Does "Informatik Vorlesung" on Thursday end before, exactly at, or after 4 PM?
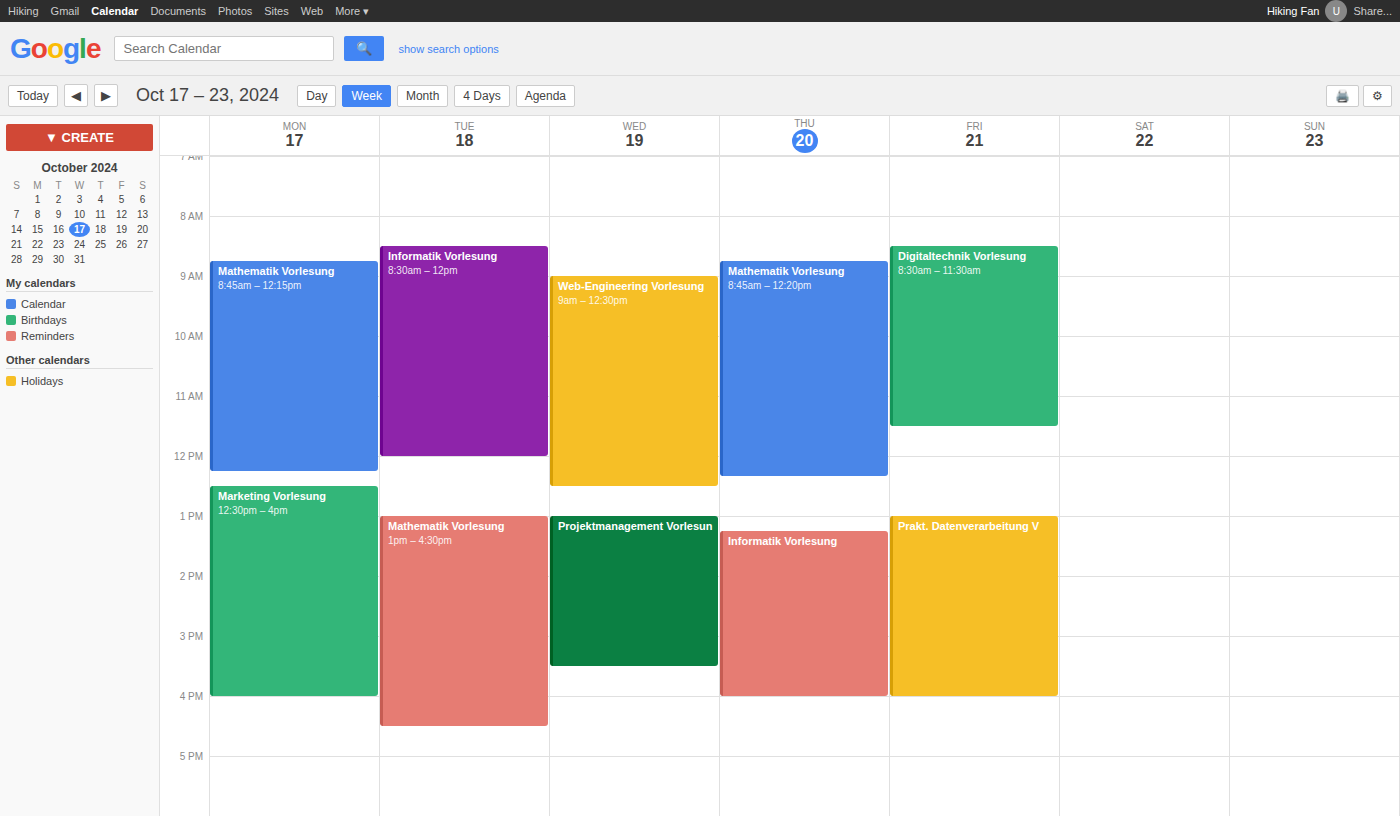
4:00 PM -- exactly at 4 PM, on the 4 PM line.